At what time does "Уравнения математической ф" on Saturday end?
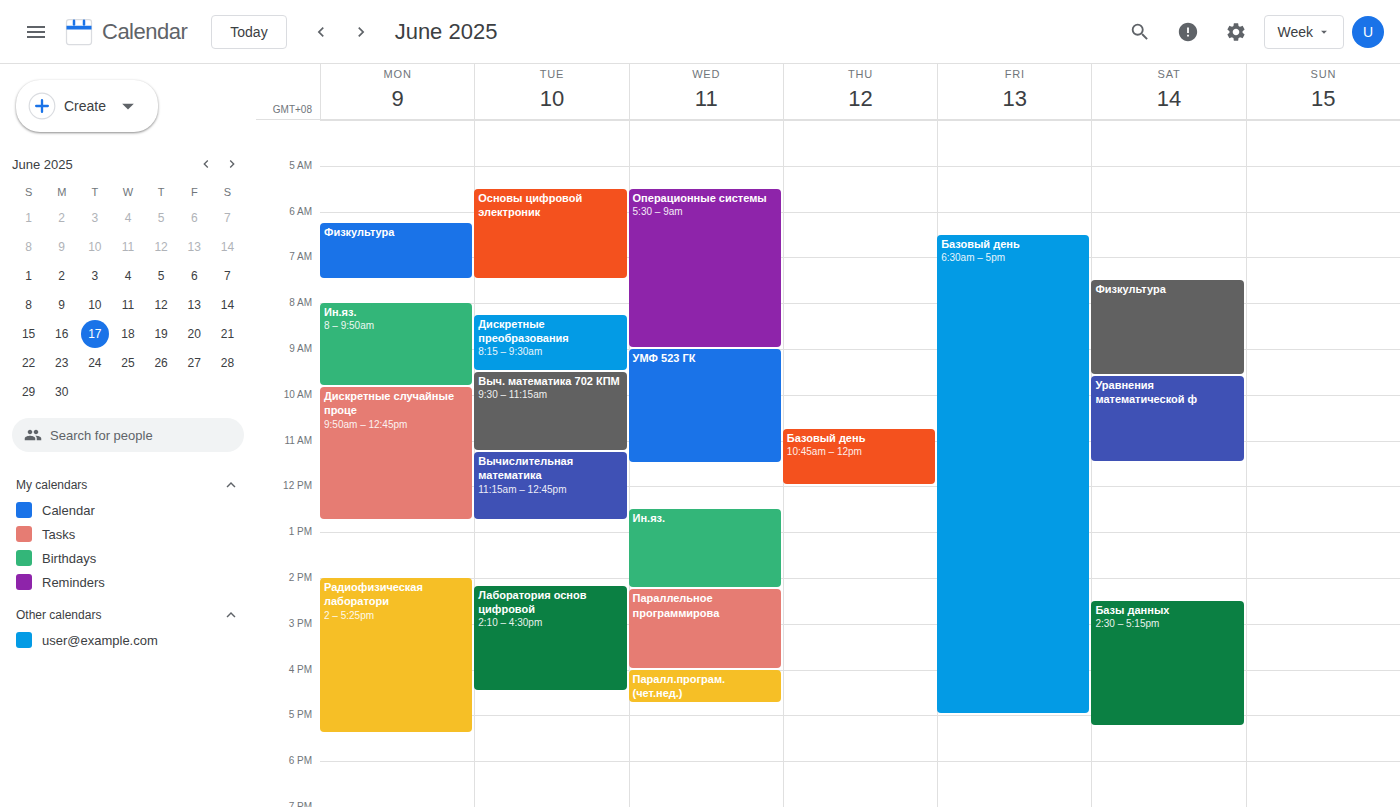
11:30 AM